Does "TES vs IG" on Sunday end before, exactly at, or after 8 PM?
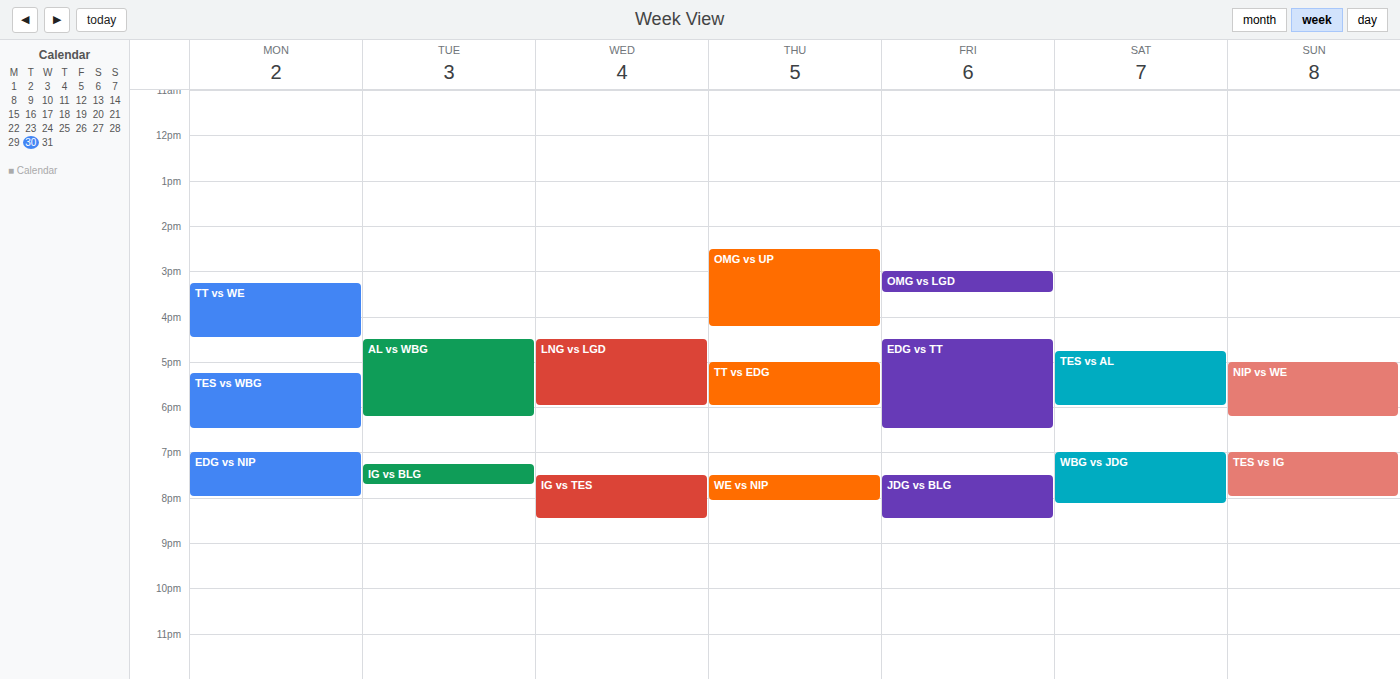
8:00 PM -- exactly at 8 PM, on the 8 PM line.